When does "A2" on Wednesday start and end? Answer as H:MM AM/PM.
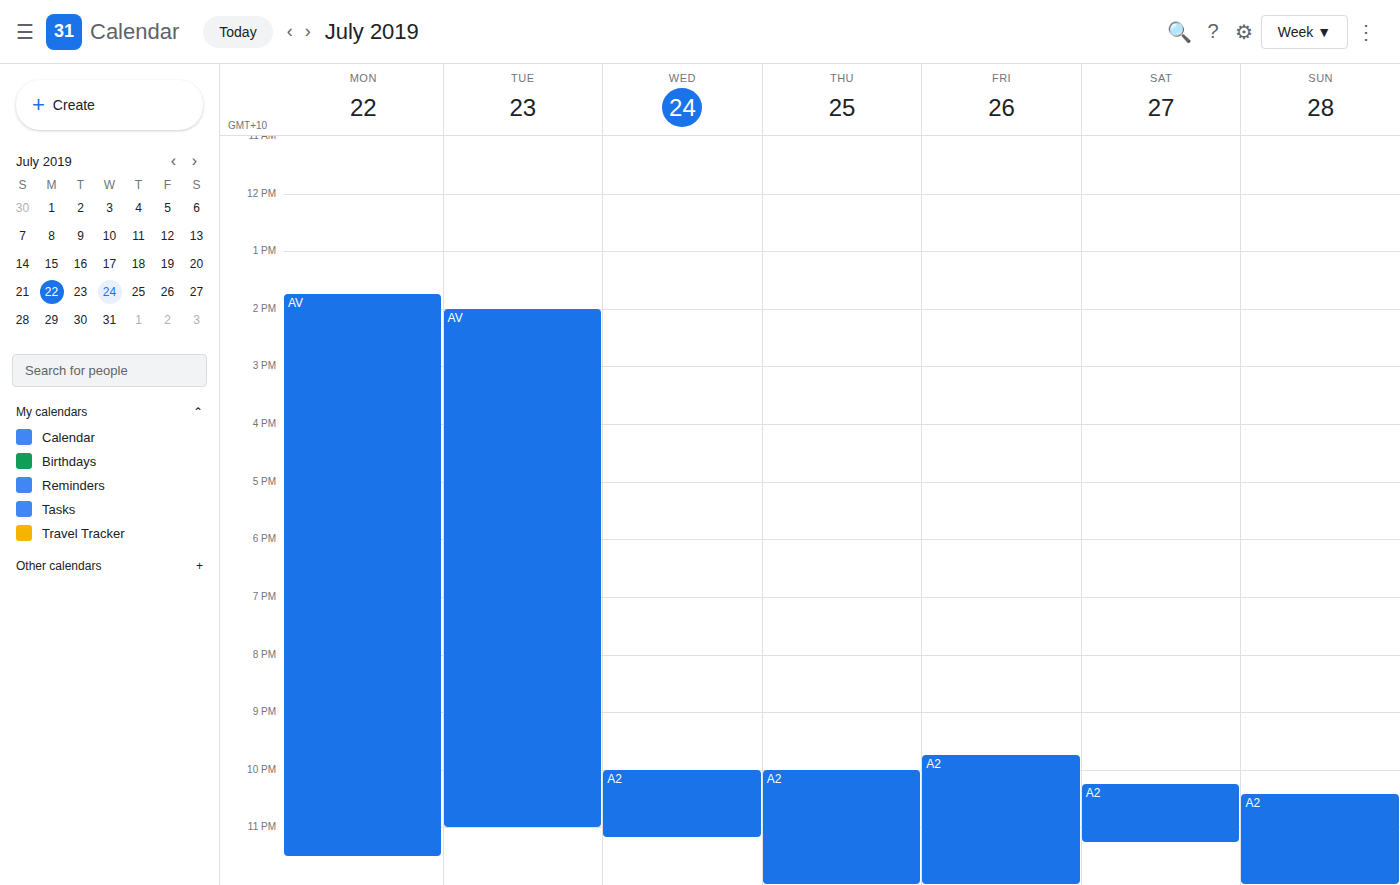
10:00 PM to 11:10 PM